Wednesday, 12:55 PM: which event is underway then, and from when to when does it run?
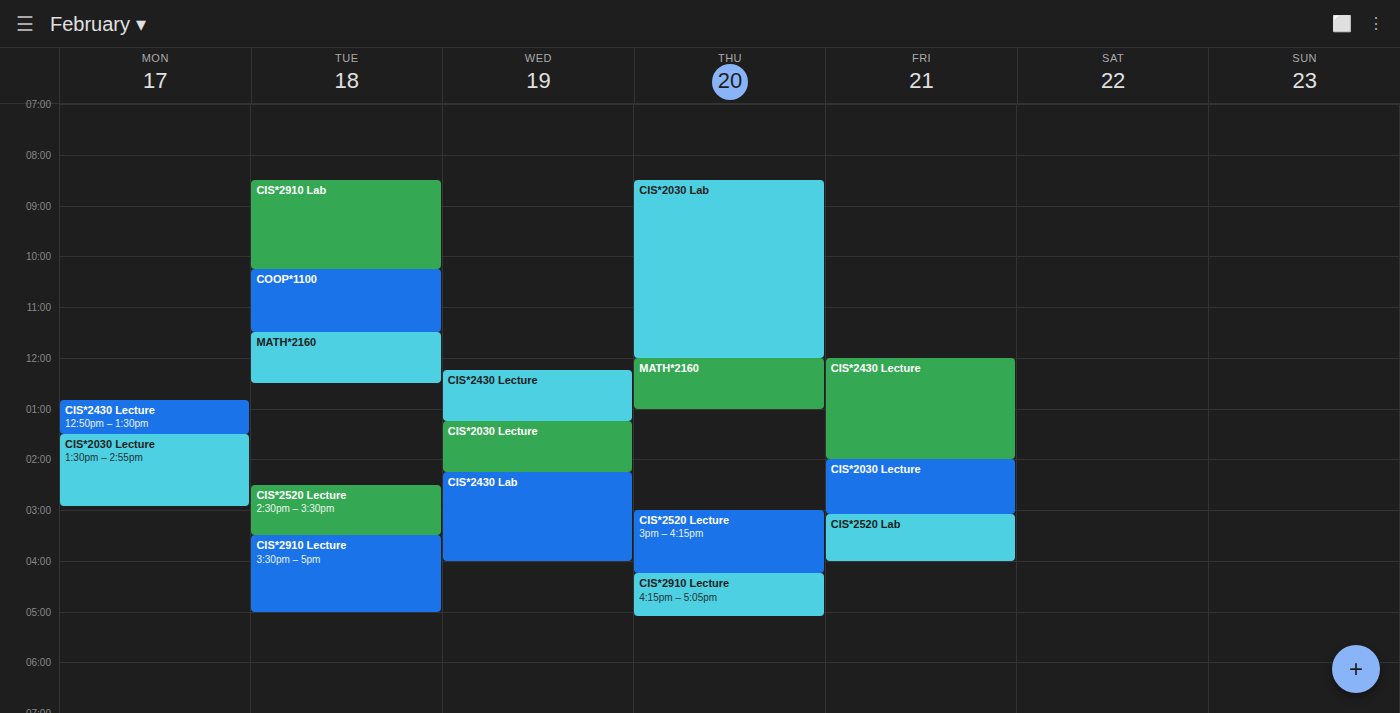
"CIS*2430 Lecture", 12:15 PM to 1:15 PM